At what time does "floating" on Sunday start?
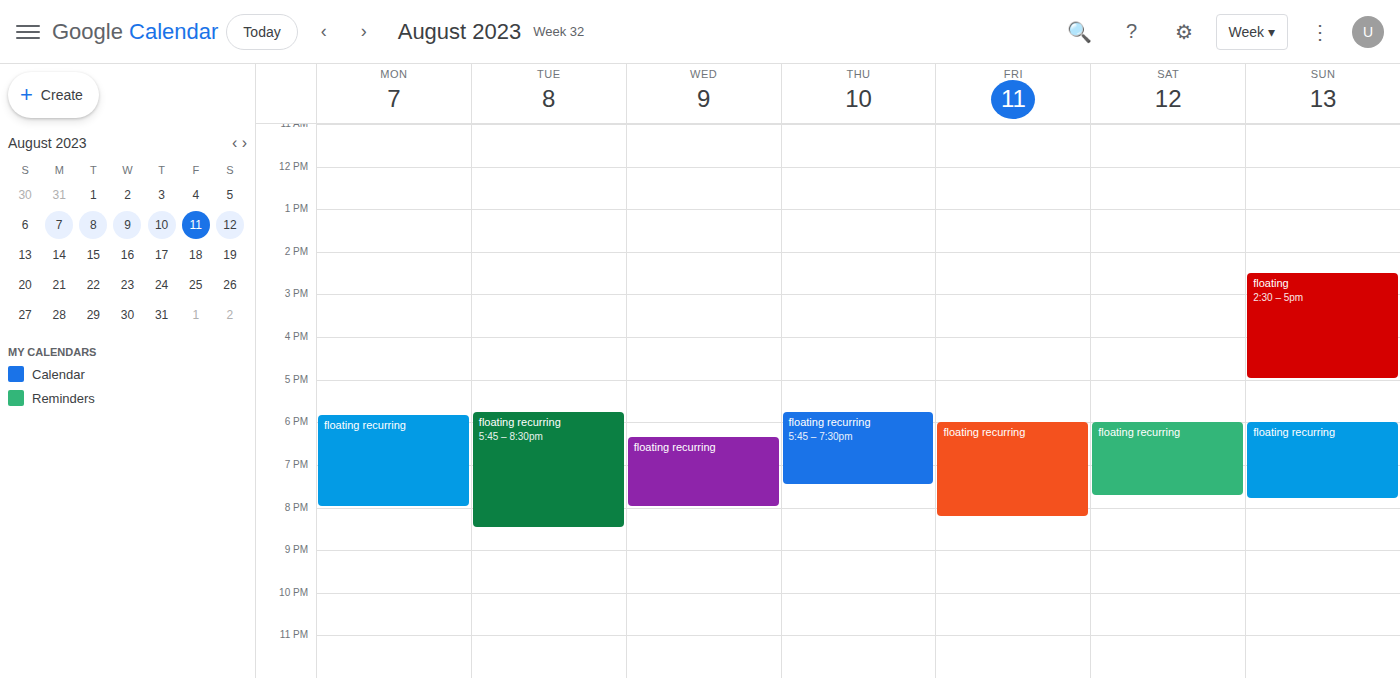
2:30 PM